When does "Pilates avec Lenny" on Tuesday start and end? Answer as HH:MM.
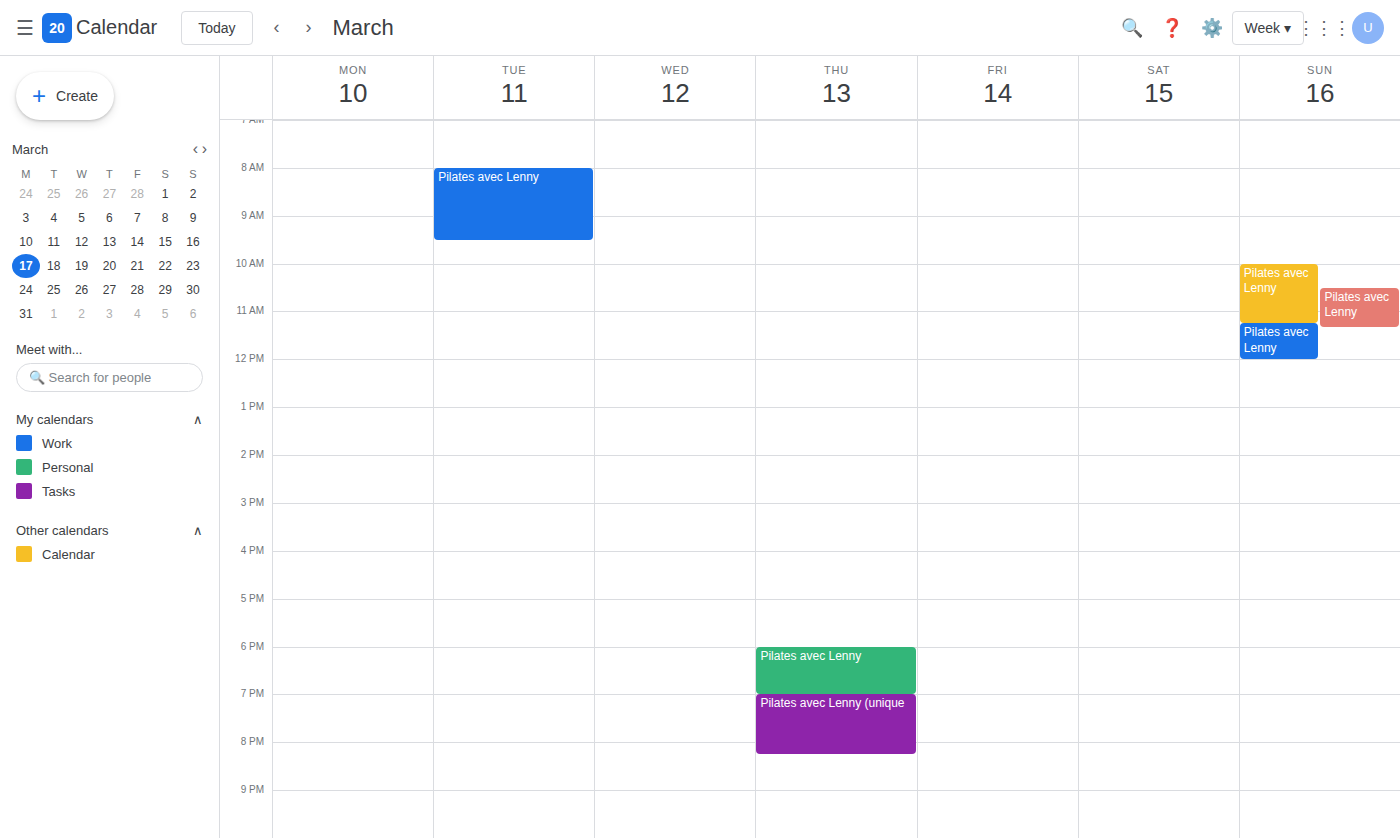
08:00 to 09:30